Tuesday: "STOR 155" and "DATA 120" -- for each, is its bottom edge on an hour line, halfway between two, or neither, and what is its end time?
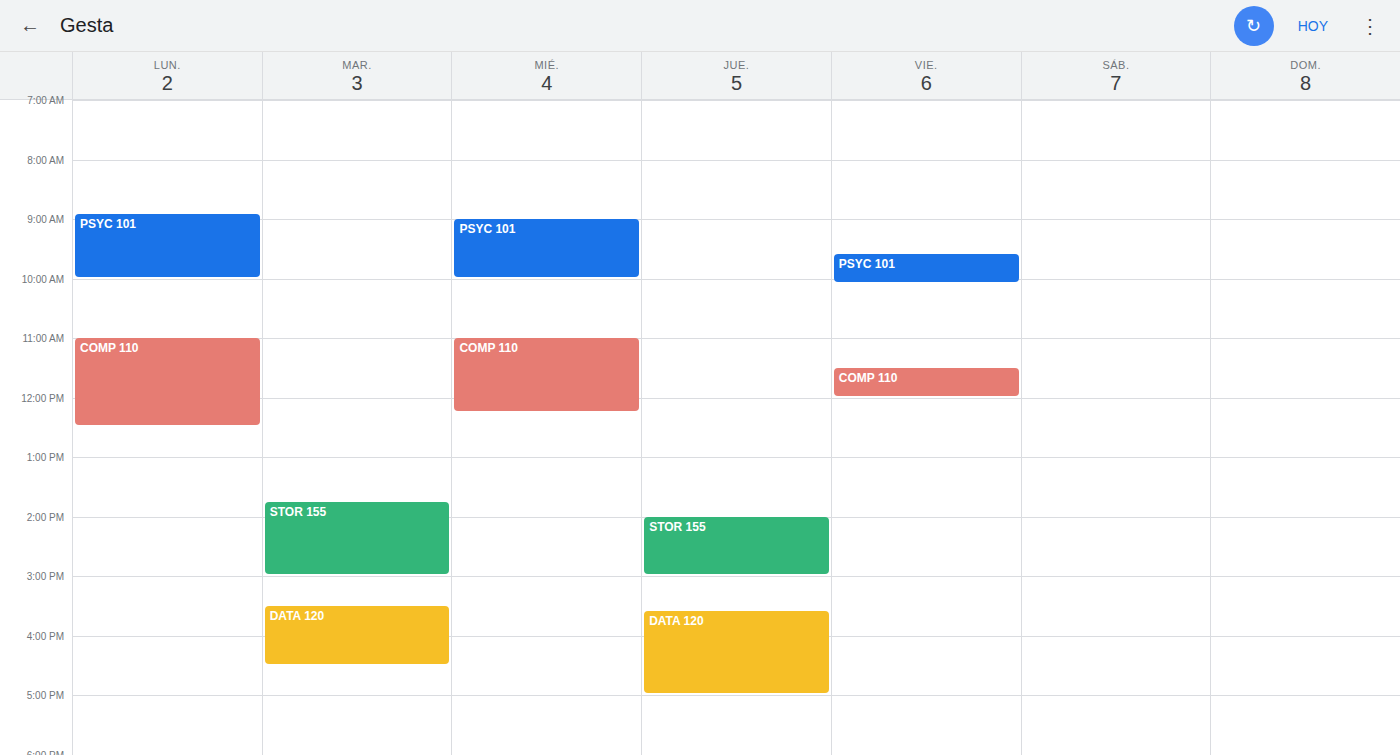
"STOR 155": 15:00, exactly on the 15:00 line. "DATA 120": 16:30, halfway between the 16:00 and 17:00 lines.